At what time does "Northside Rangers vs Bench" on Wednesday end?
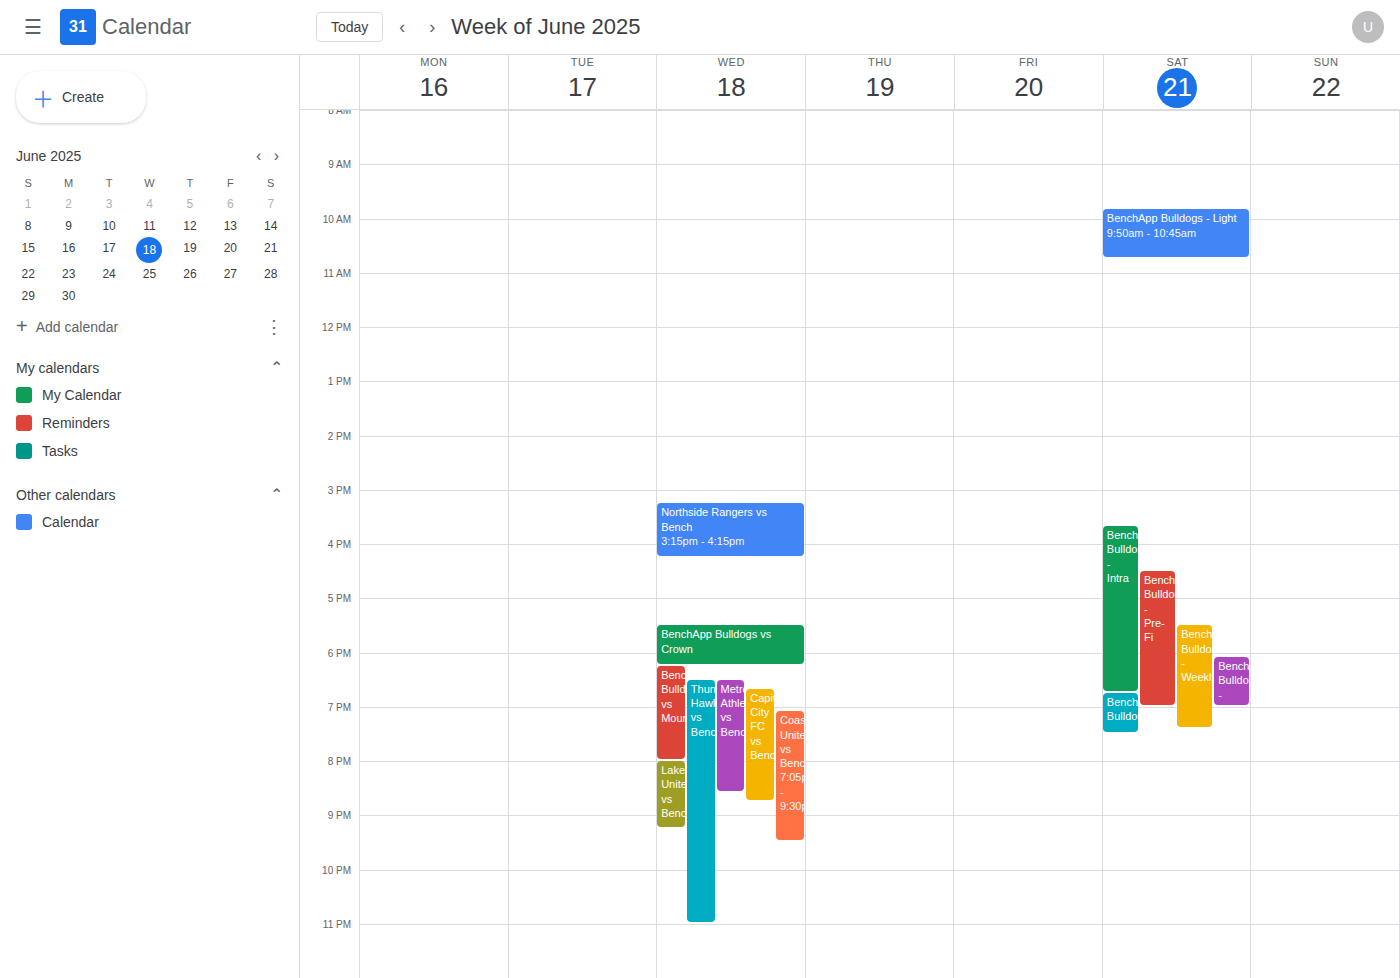
4:15 PM